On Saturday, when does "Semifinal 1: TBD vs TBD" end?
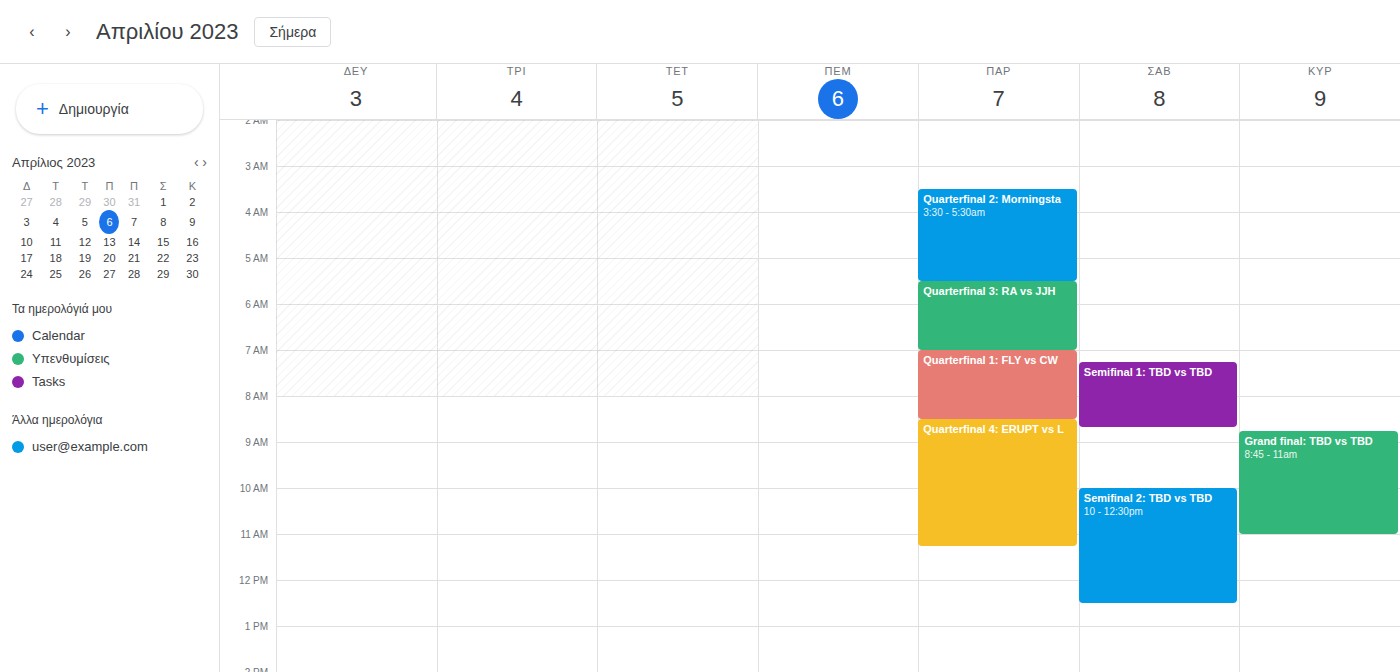
08:40